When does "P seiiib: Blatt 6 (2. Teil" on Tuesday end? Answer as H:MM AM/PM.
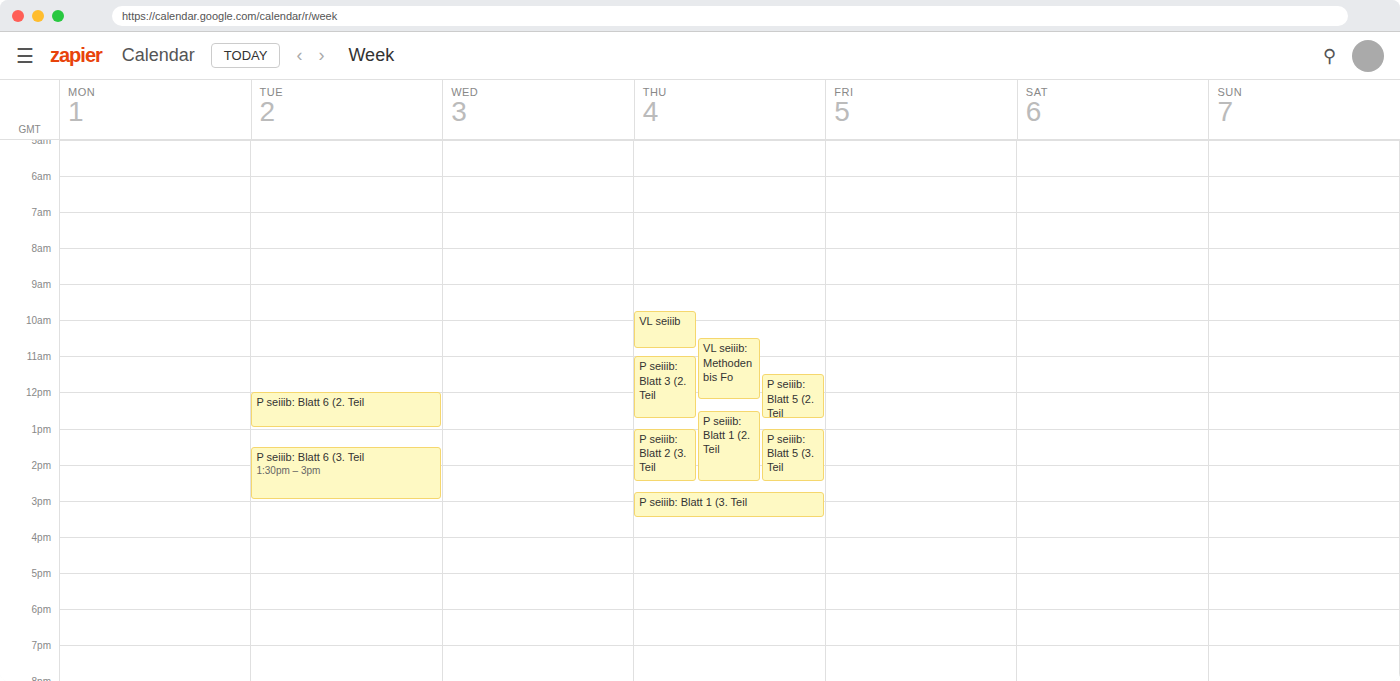
1:00 PM